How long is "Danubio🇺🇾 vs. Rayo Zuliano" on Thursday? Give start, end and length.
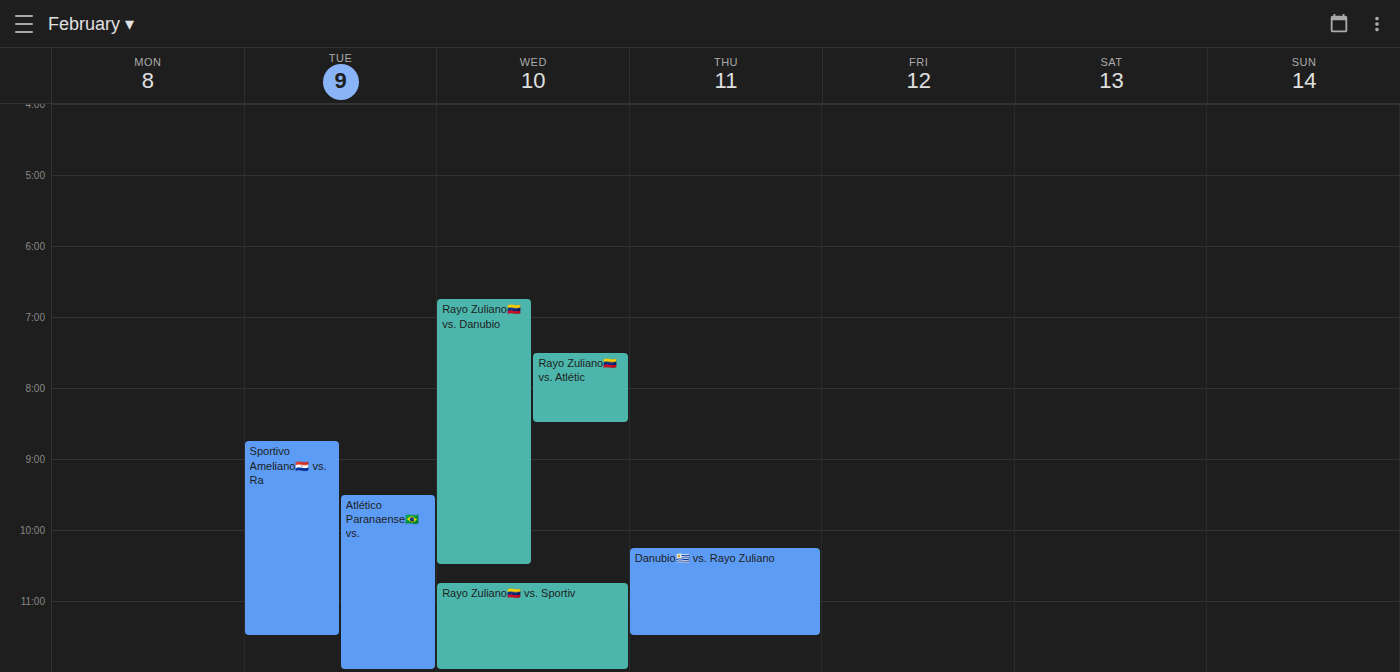
10:15 PM to 11:30 PM, 1 hour 15 minutes